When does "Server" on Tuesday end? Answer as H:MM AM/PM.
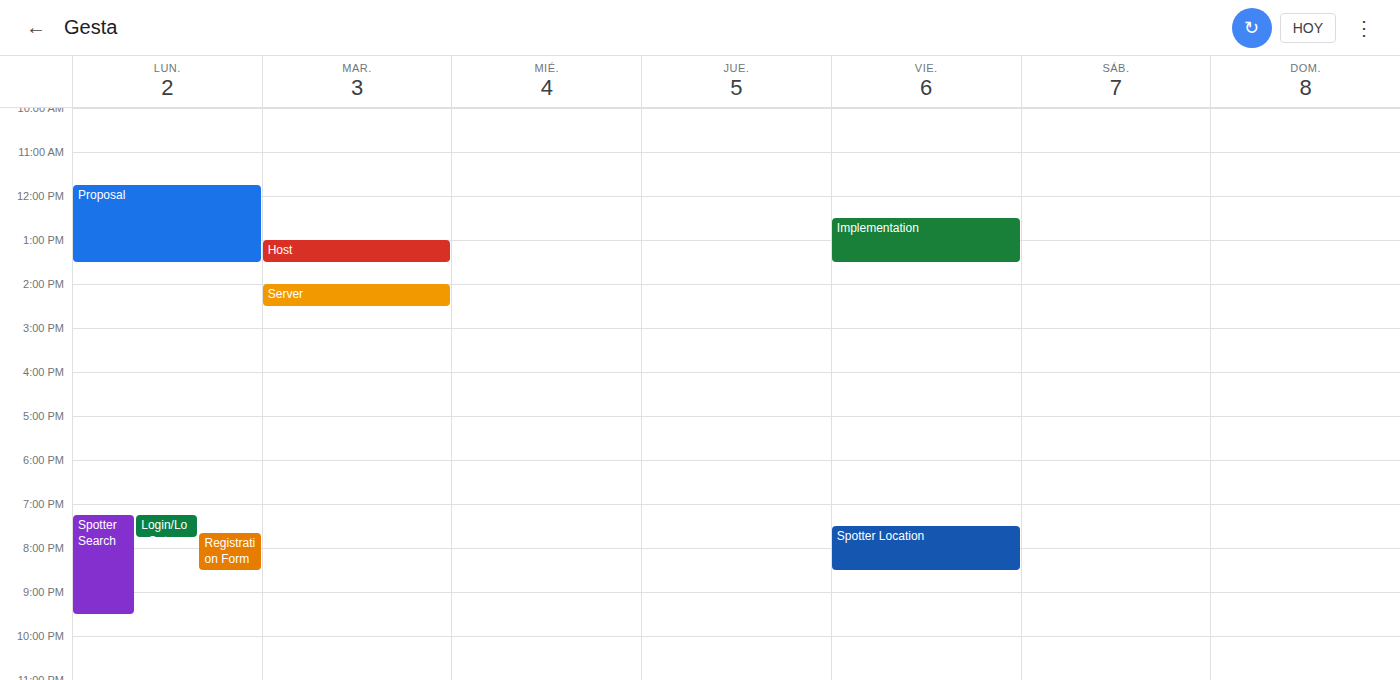
2:30 PM